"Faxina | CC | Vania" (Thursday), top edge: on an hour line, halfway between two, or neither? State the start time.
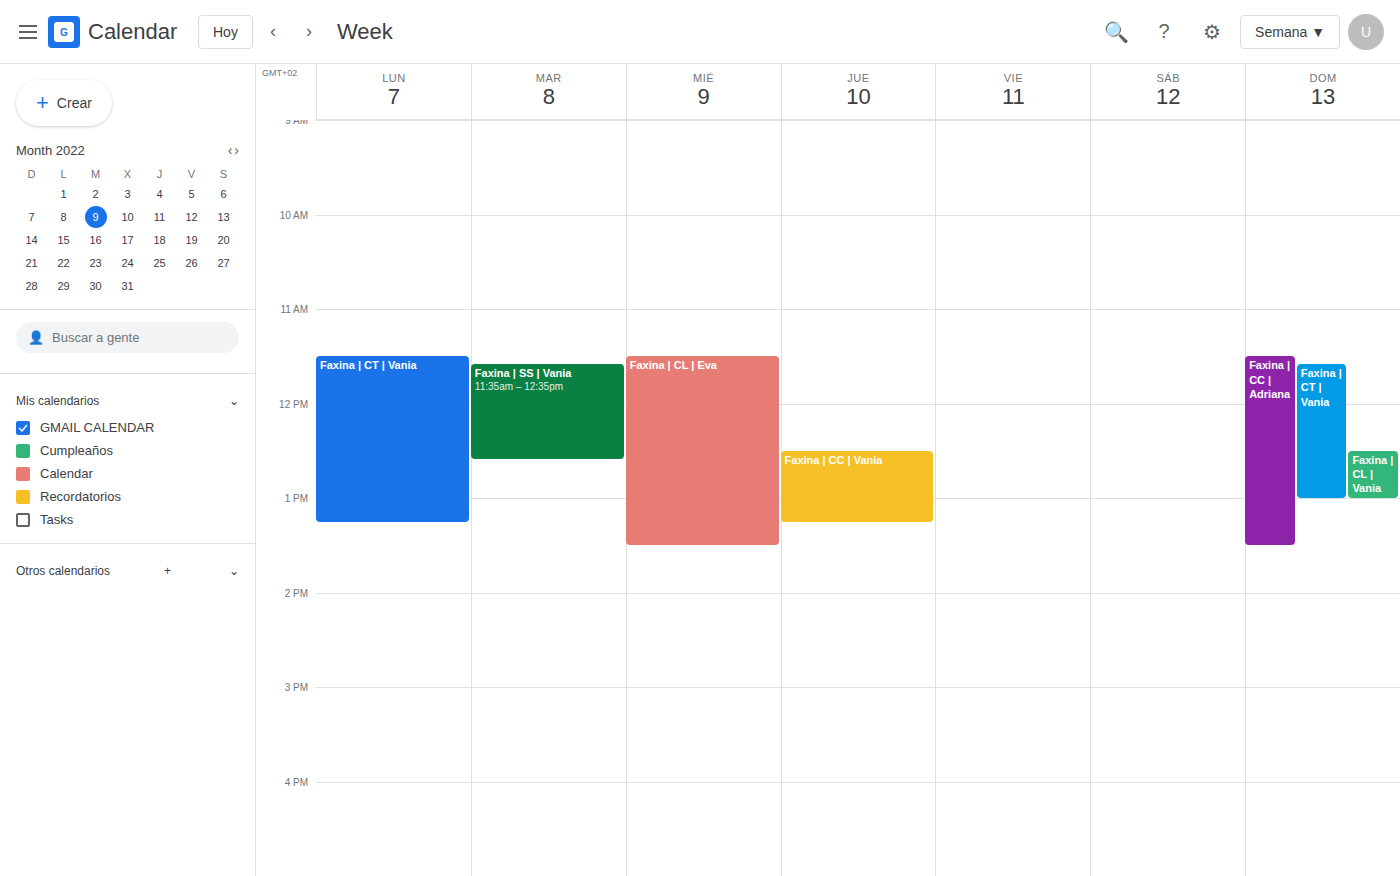
12:30 PM -- halfway between the 12 PM and 1 PM lines.